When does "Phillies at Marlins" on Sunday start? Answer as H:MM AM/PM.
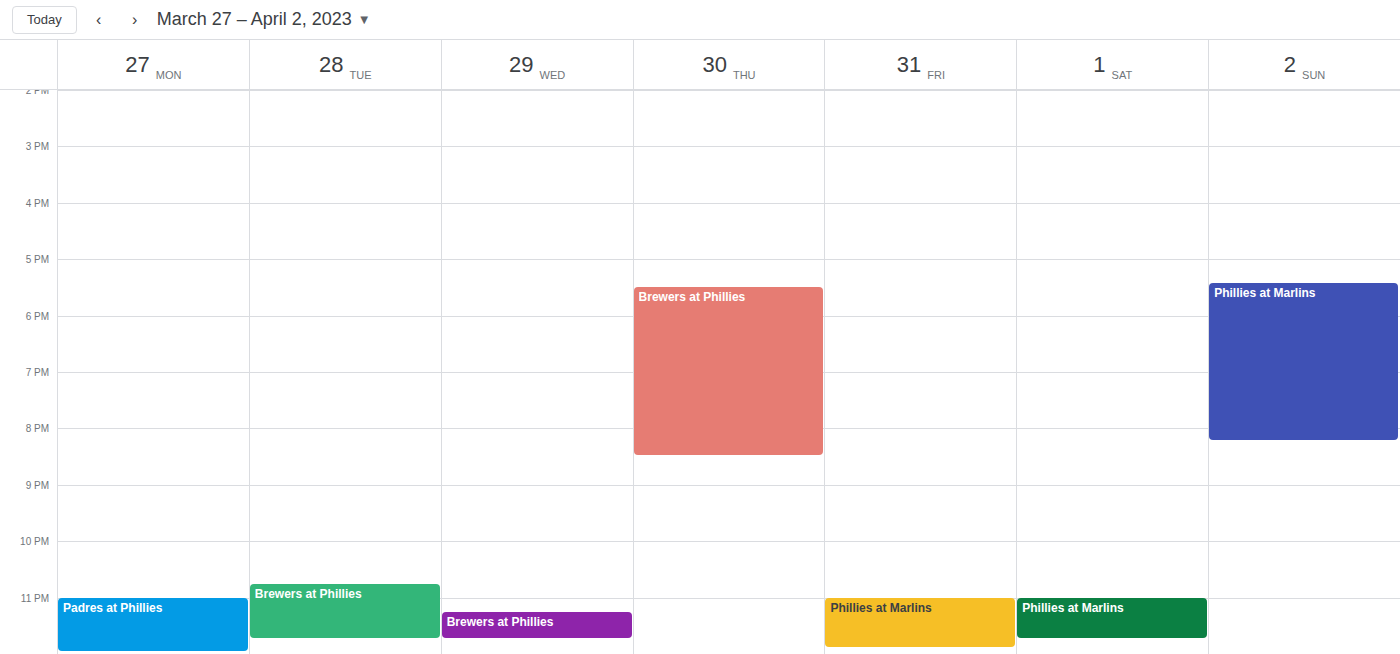
5:25 PM